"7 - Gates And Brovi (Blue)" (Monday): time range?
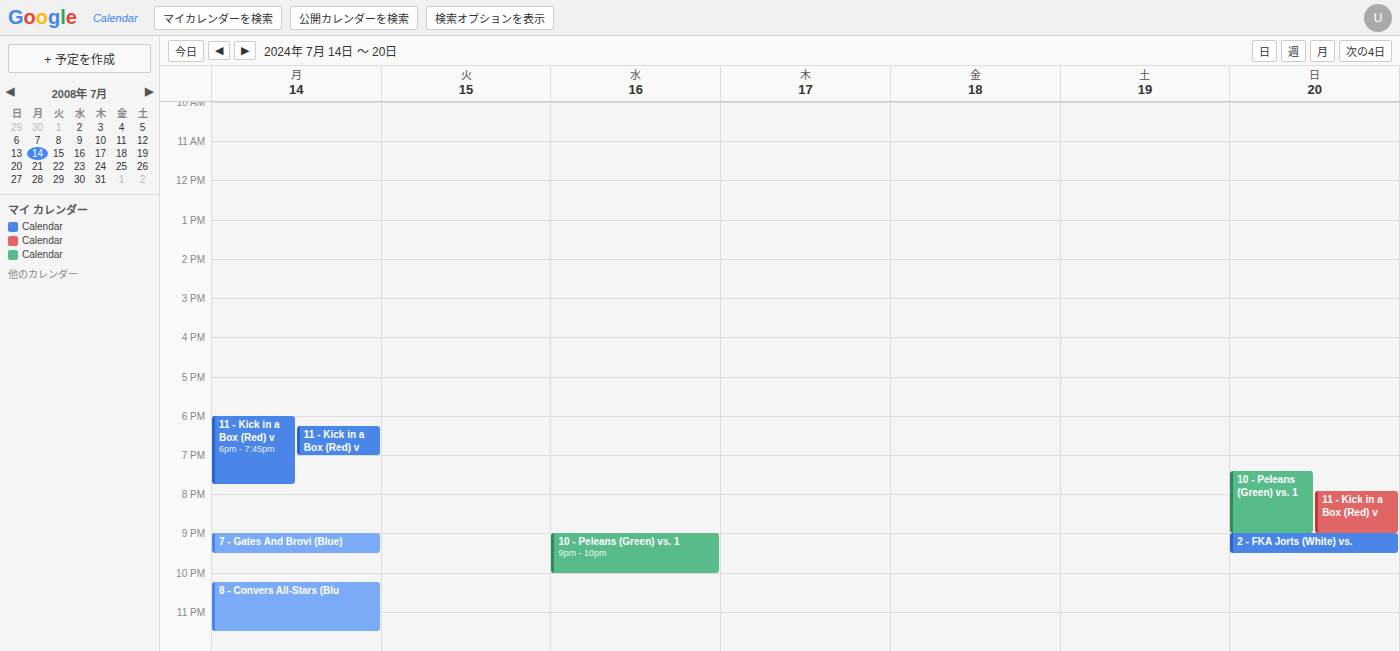
9:00 PM to 9:30 PM